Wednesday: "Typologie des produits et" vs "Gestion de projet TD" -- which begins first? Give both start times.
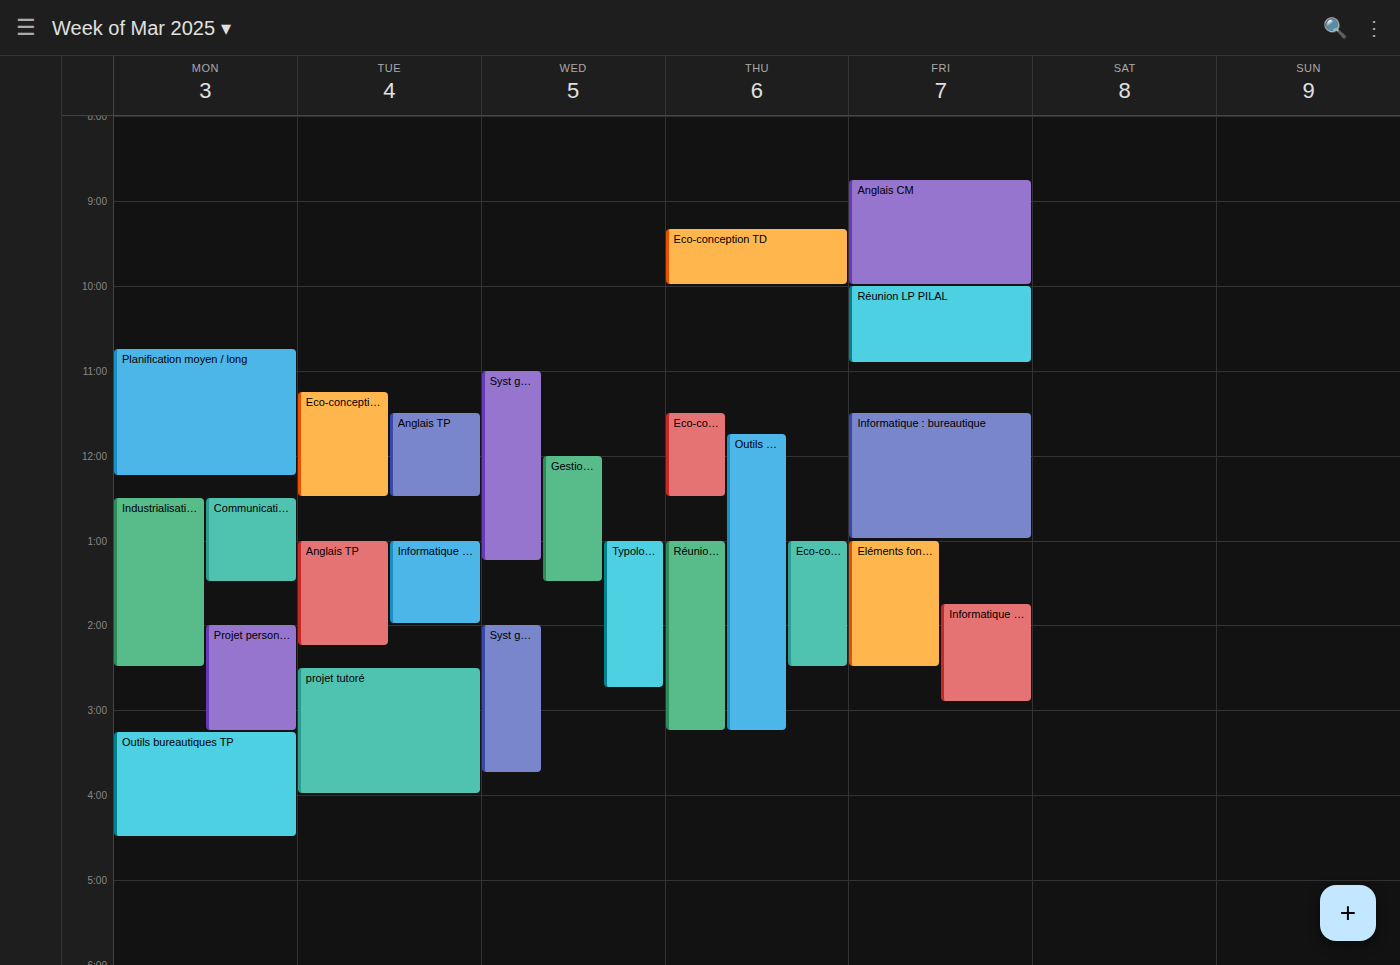
"Gestion de projet TD" 12:00; "Typologie des produits et" 13:00.